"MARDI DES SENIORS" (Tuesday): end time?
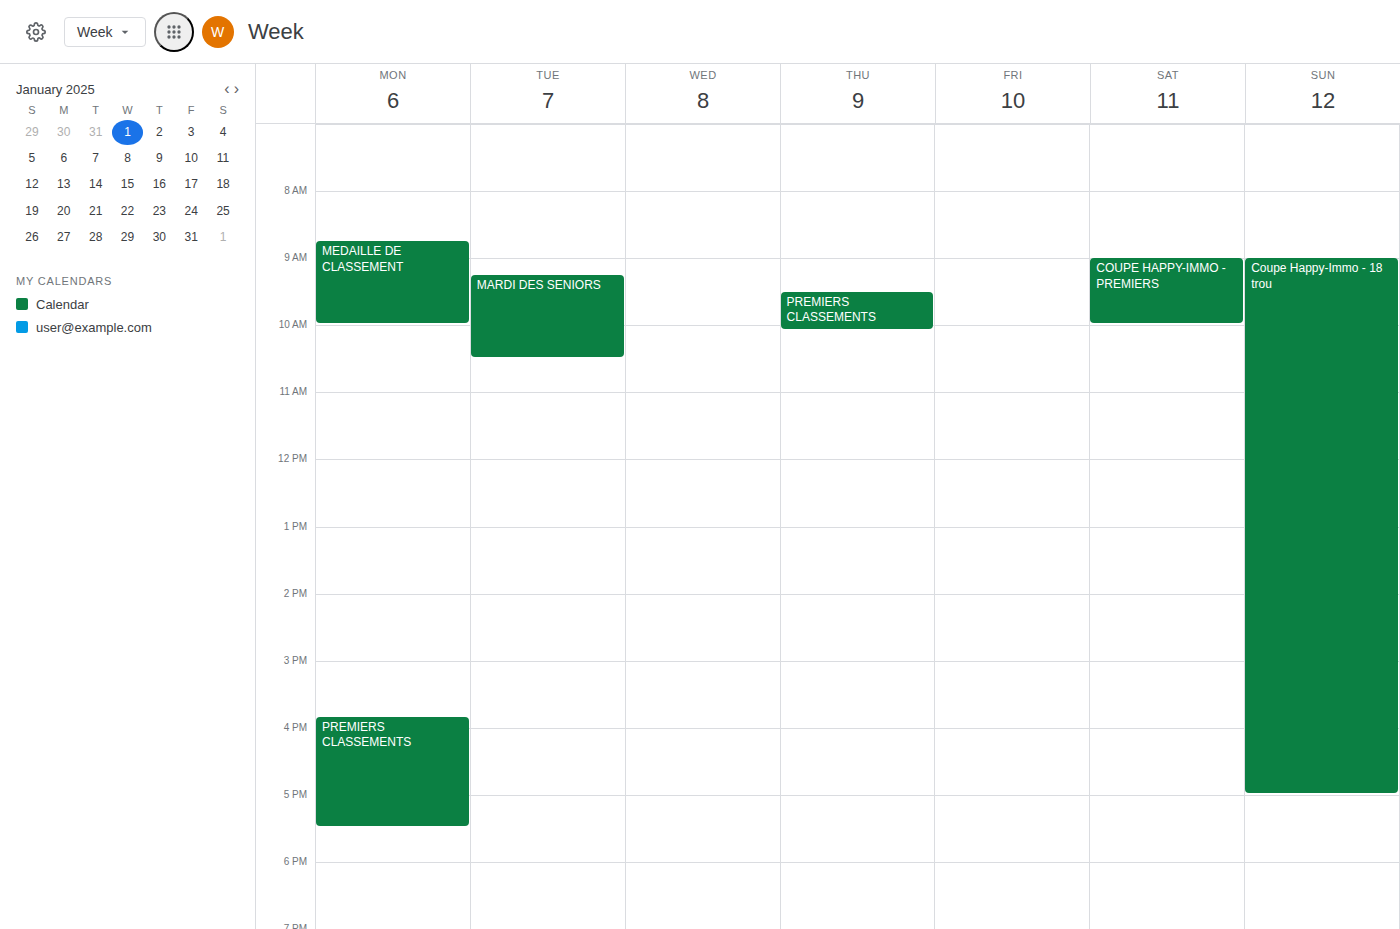
10:30 AM